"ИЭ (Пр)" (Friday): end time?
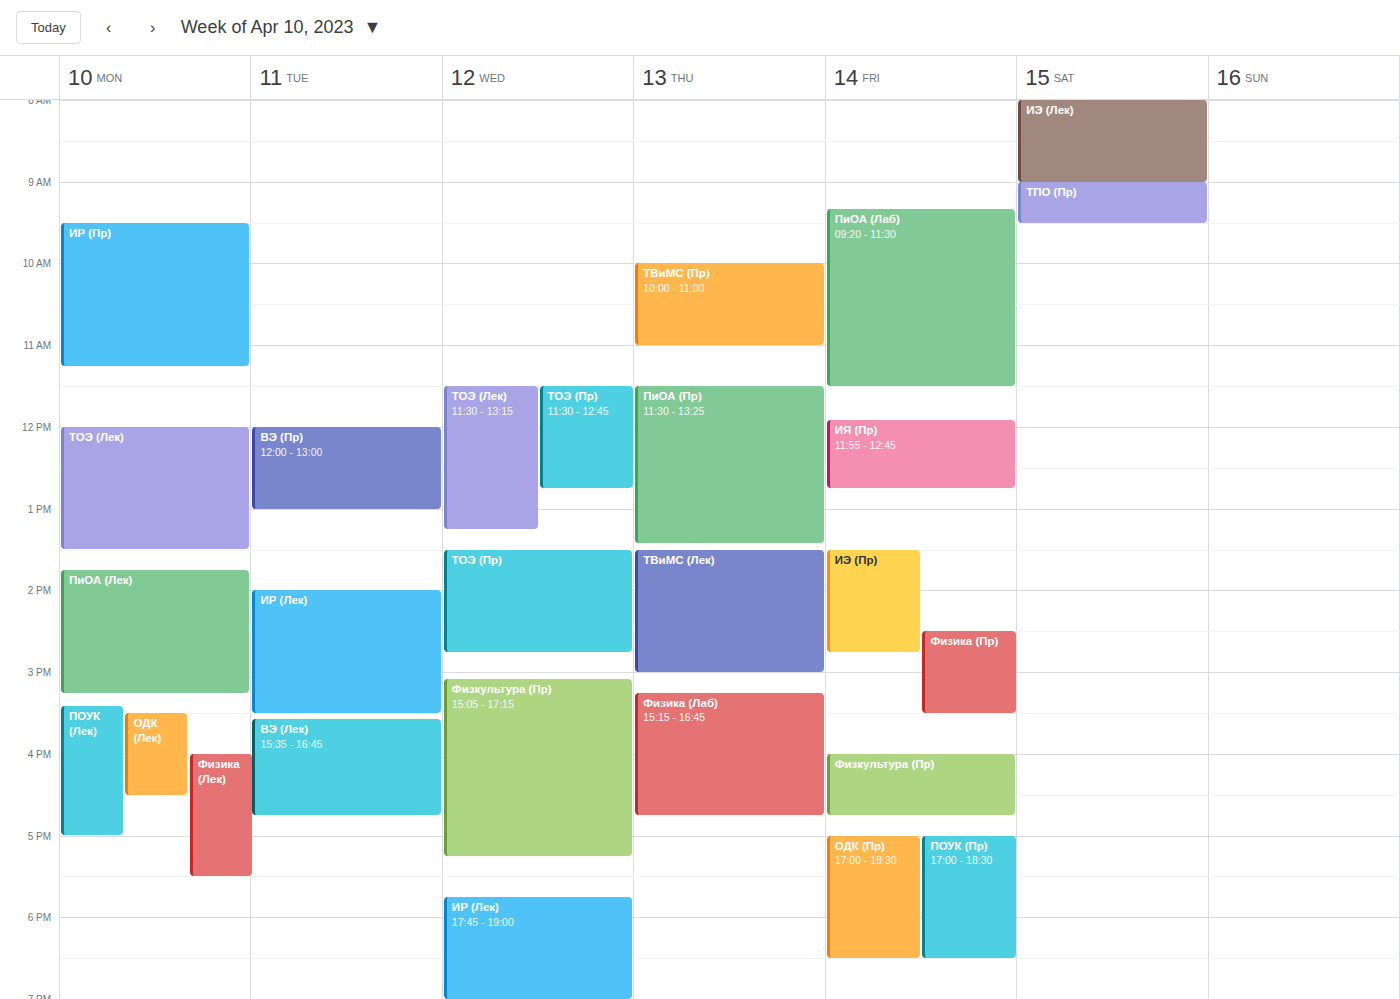
2:45 PM